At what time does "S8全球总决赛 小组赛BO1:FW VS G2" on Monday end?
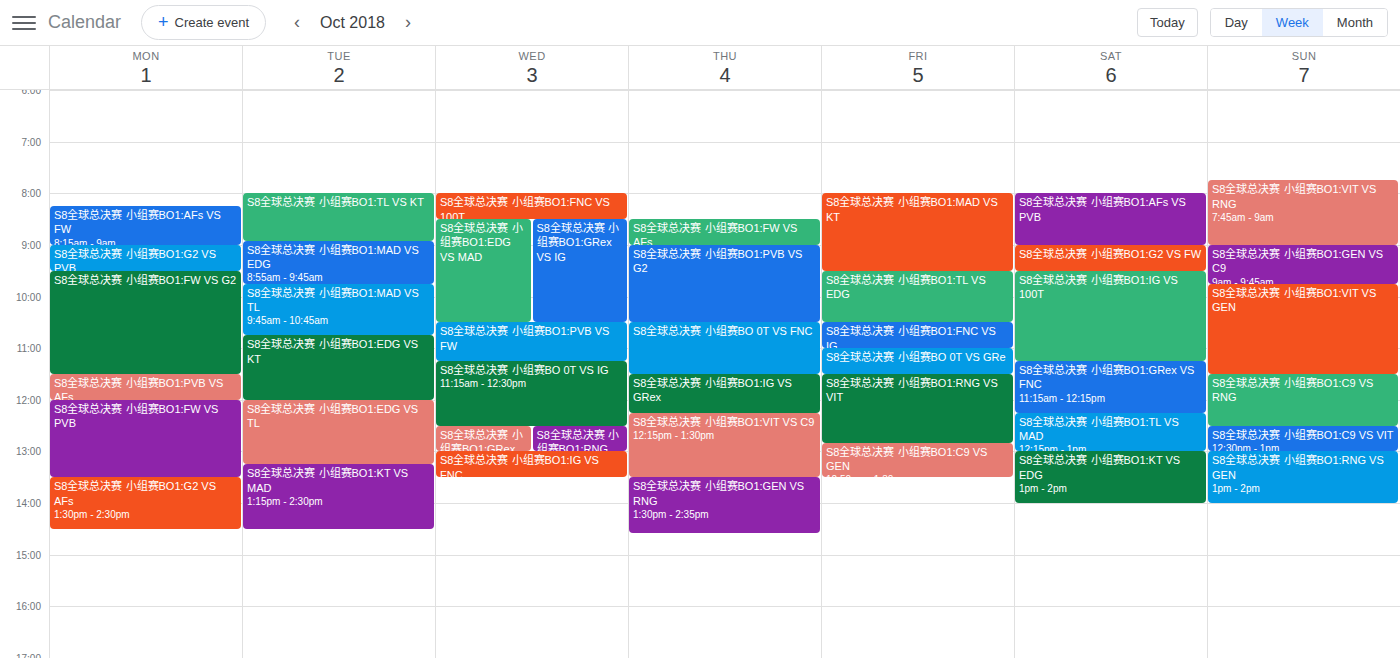
11:30 AM